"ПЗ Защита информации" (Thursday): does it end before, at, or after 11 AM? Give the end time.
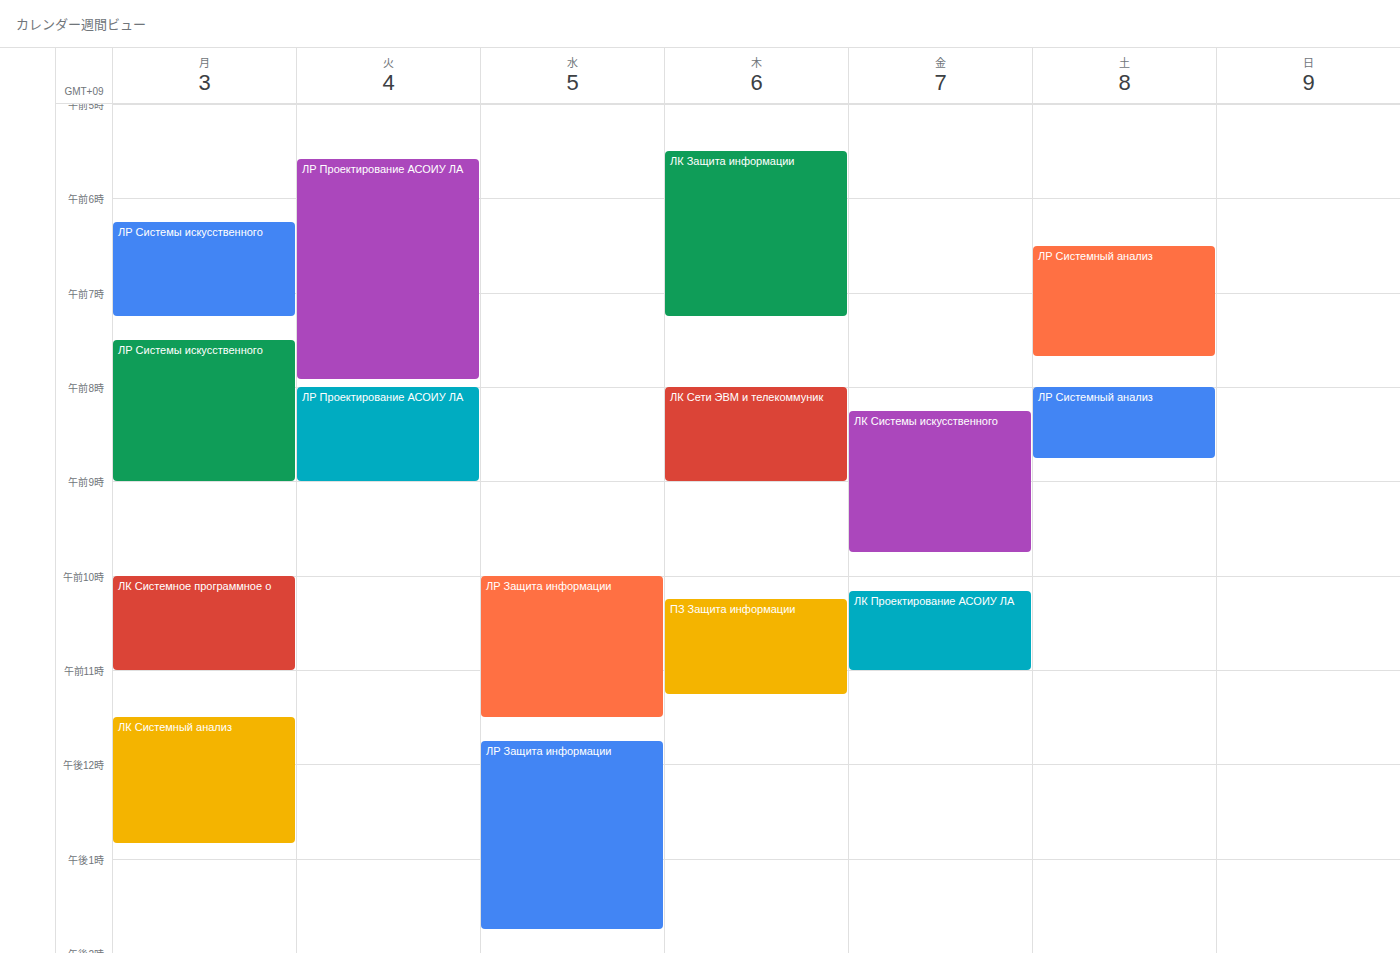
11:15 AM -- after 11 AM, 15 minutes below the 11 AM line.